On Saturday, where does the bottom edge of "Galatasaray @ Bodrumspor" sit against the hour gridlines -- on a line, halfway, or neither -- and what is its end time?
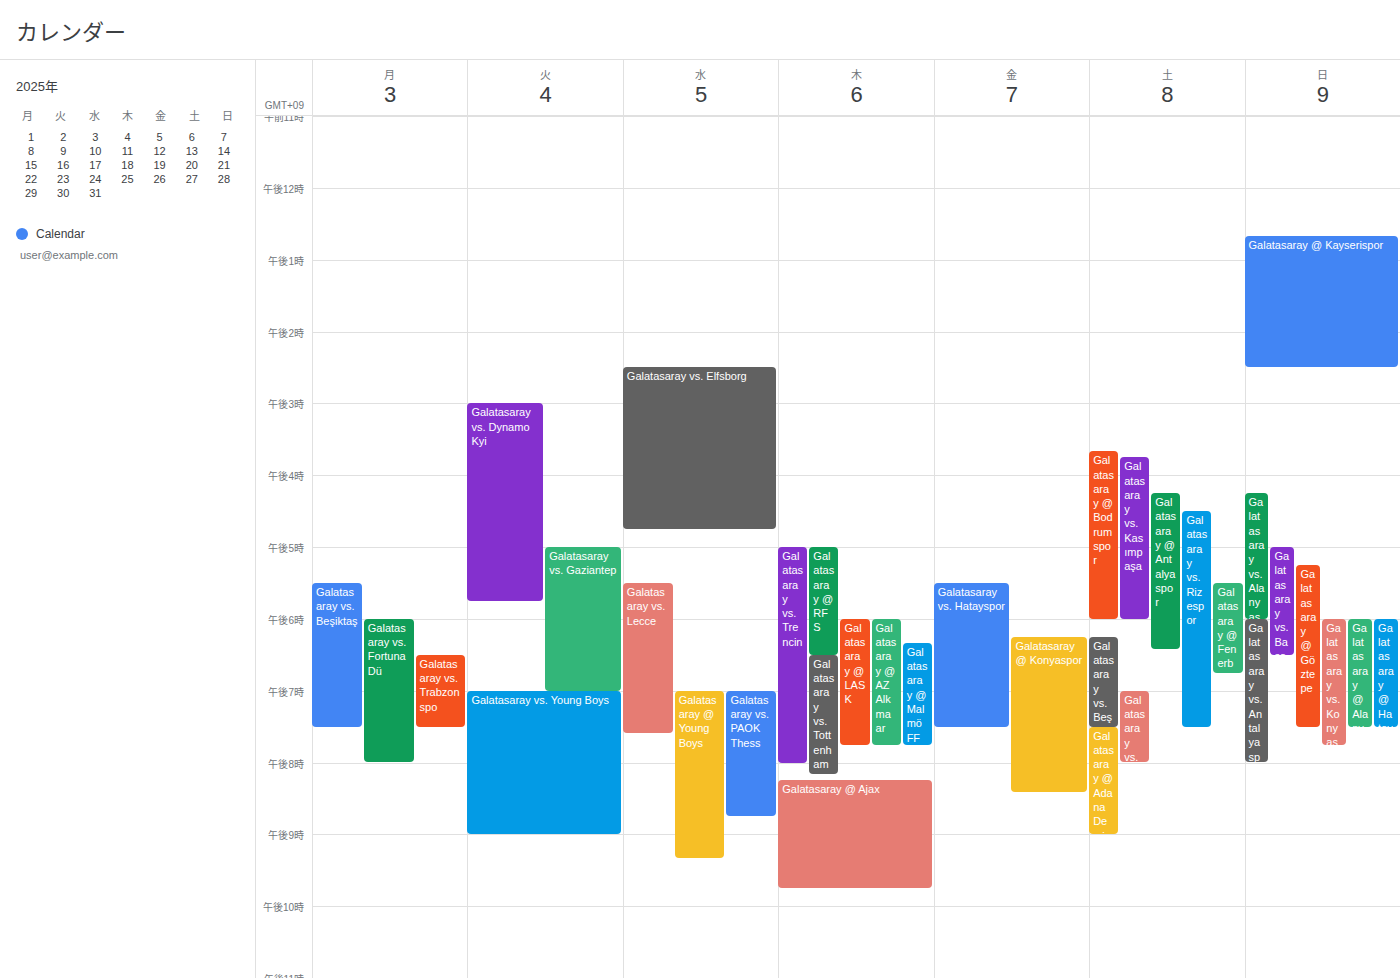
6:00 PM -- exactly on the 6 PM line.